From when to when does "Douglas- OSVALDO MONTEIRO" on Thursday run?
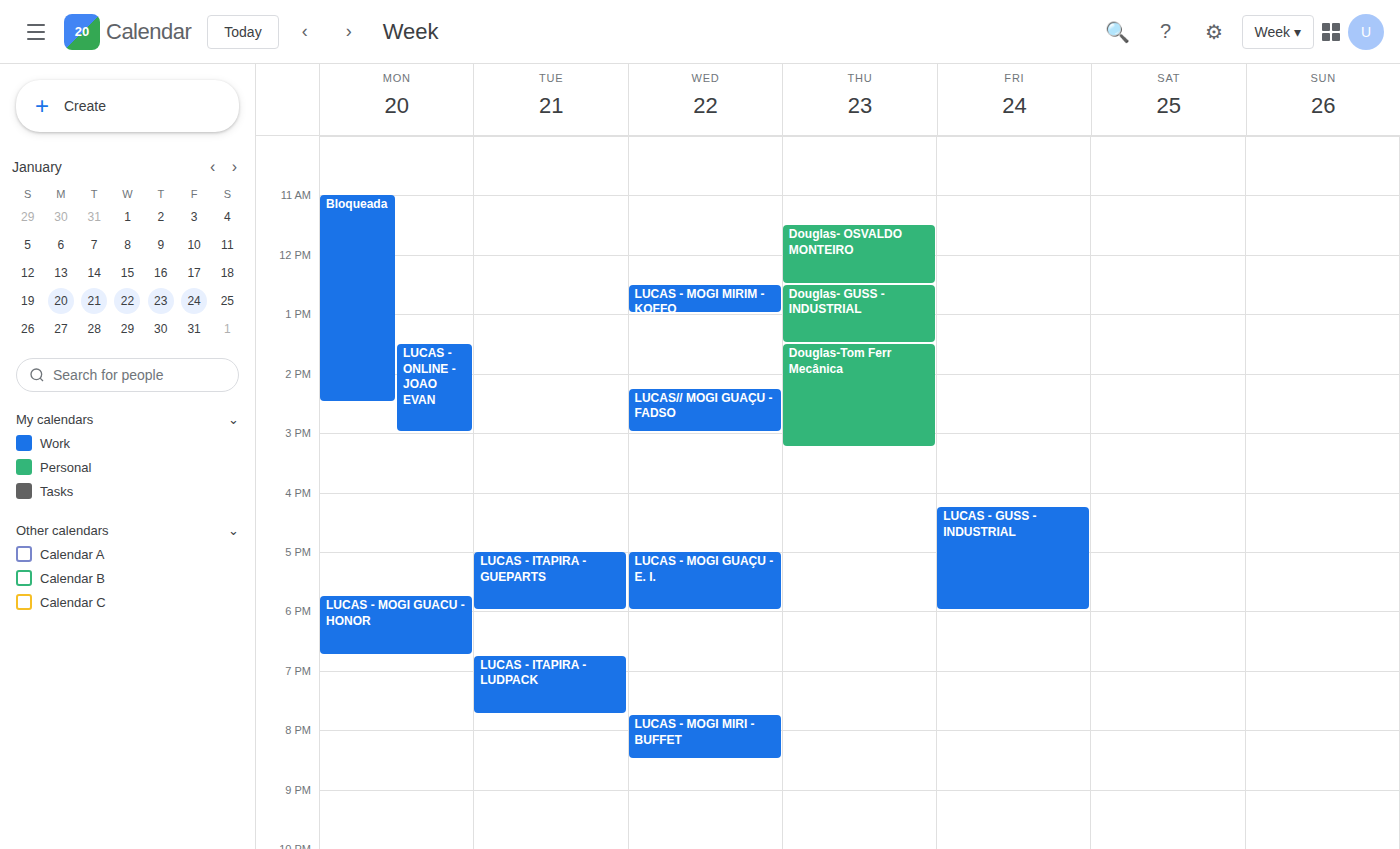
11:30 AM to 12:30 PM